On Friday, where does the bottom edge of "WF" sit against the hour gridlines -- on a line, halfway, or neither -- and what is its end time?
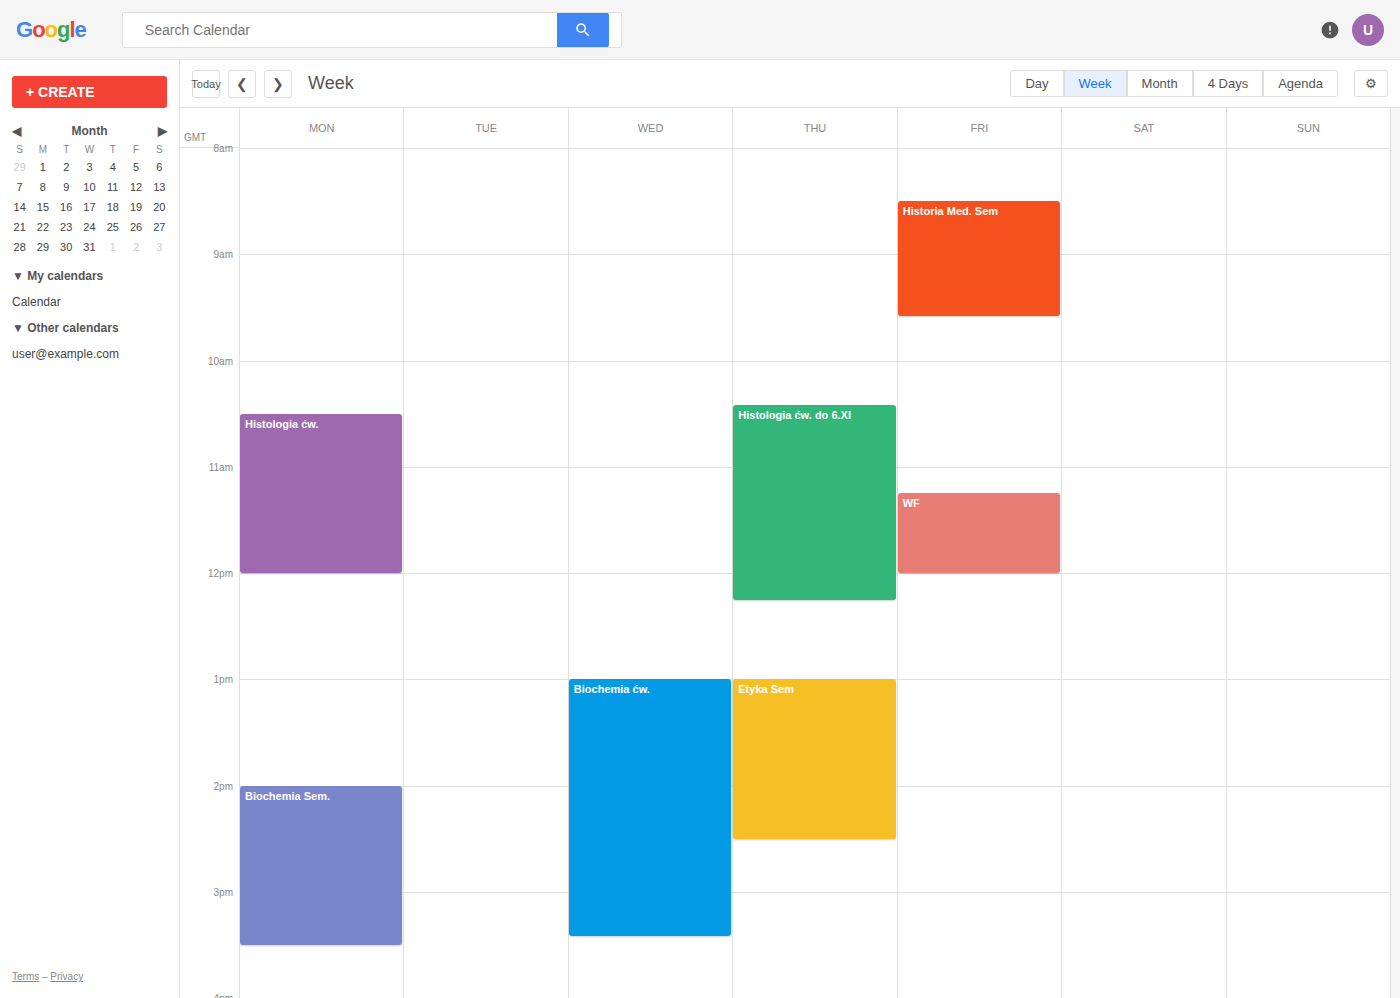
12:00 PM -- exactly on the 12 PM line.